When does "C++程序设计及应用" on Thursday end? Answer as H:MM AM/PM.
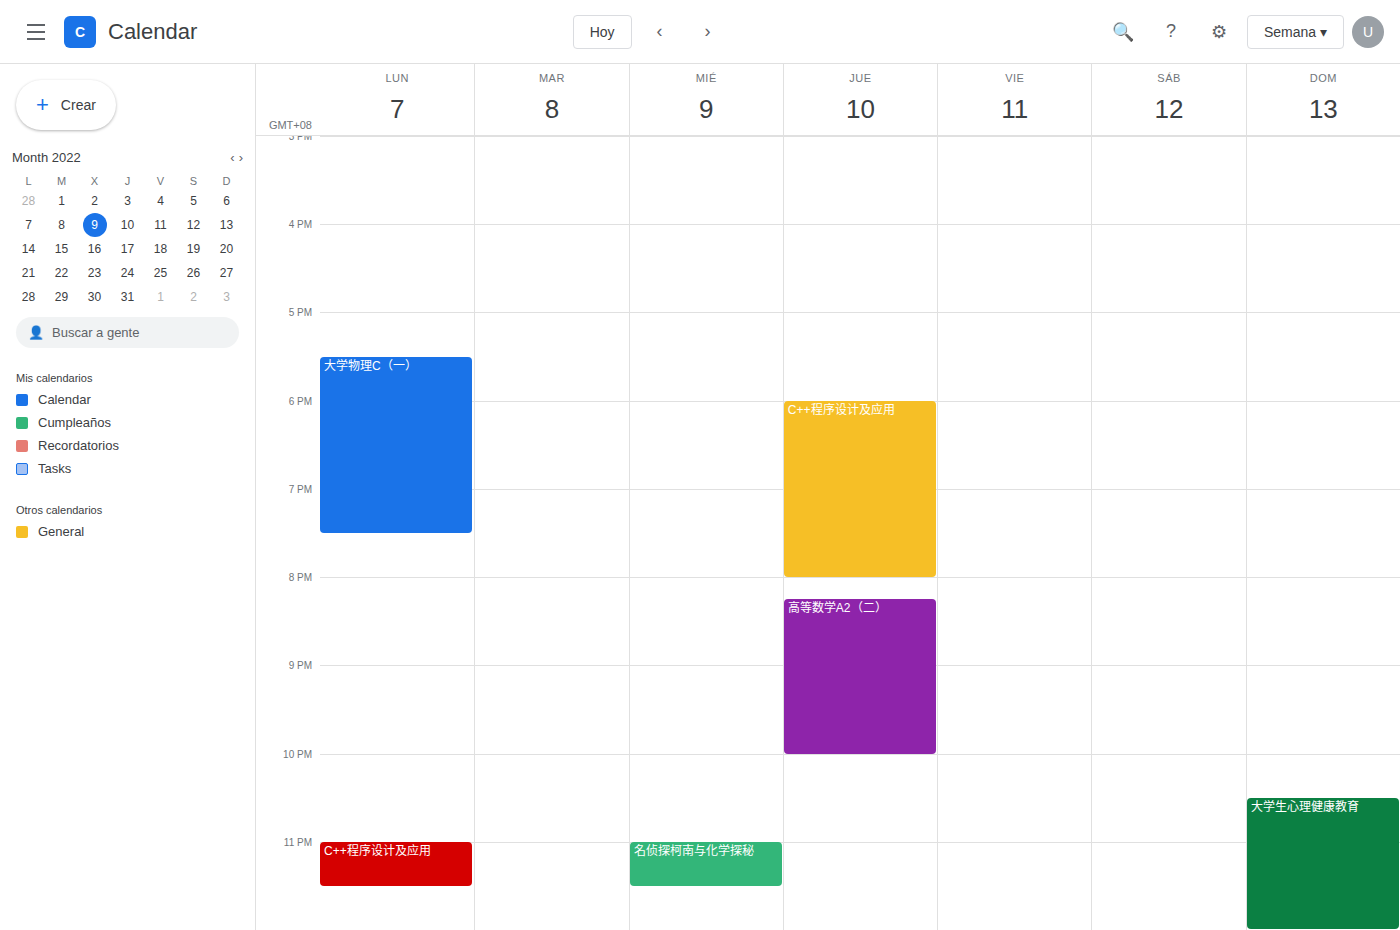
8:00 PM